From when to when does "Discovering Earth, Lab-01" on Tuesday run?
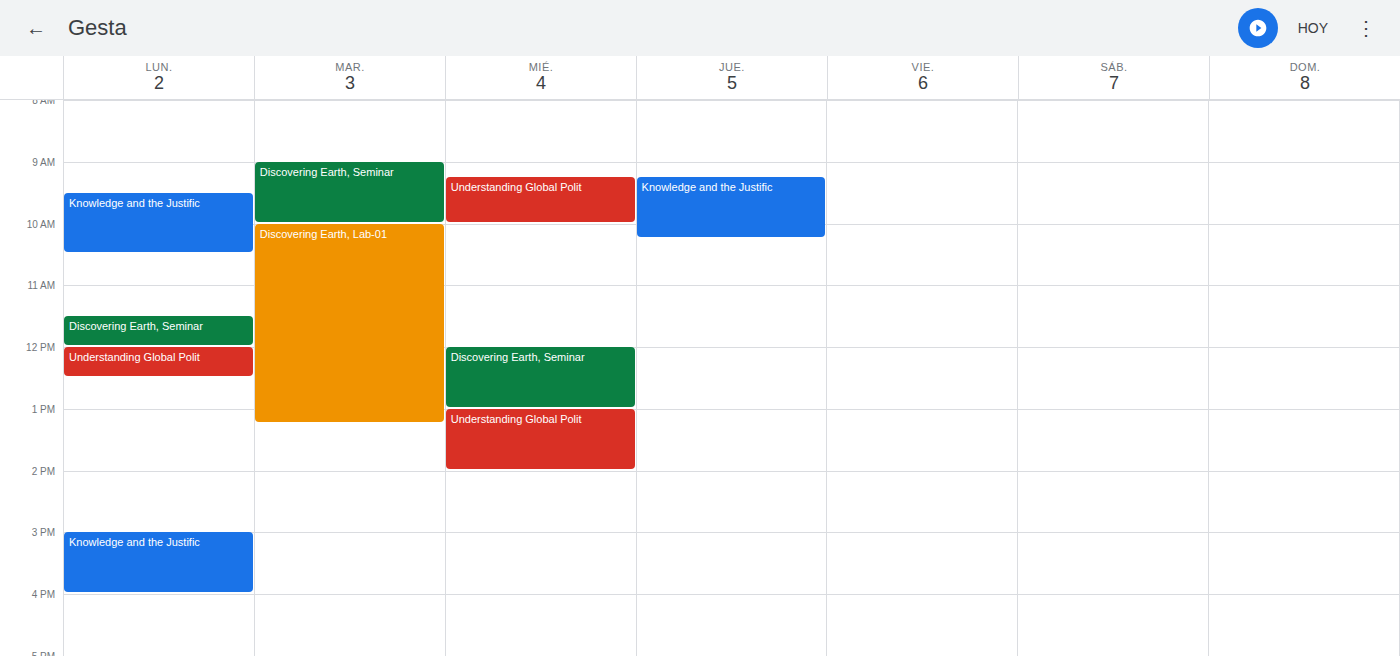
10:00 AM to 1:15 PM